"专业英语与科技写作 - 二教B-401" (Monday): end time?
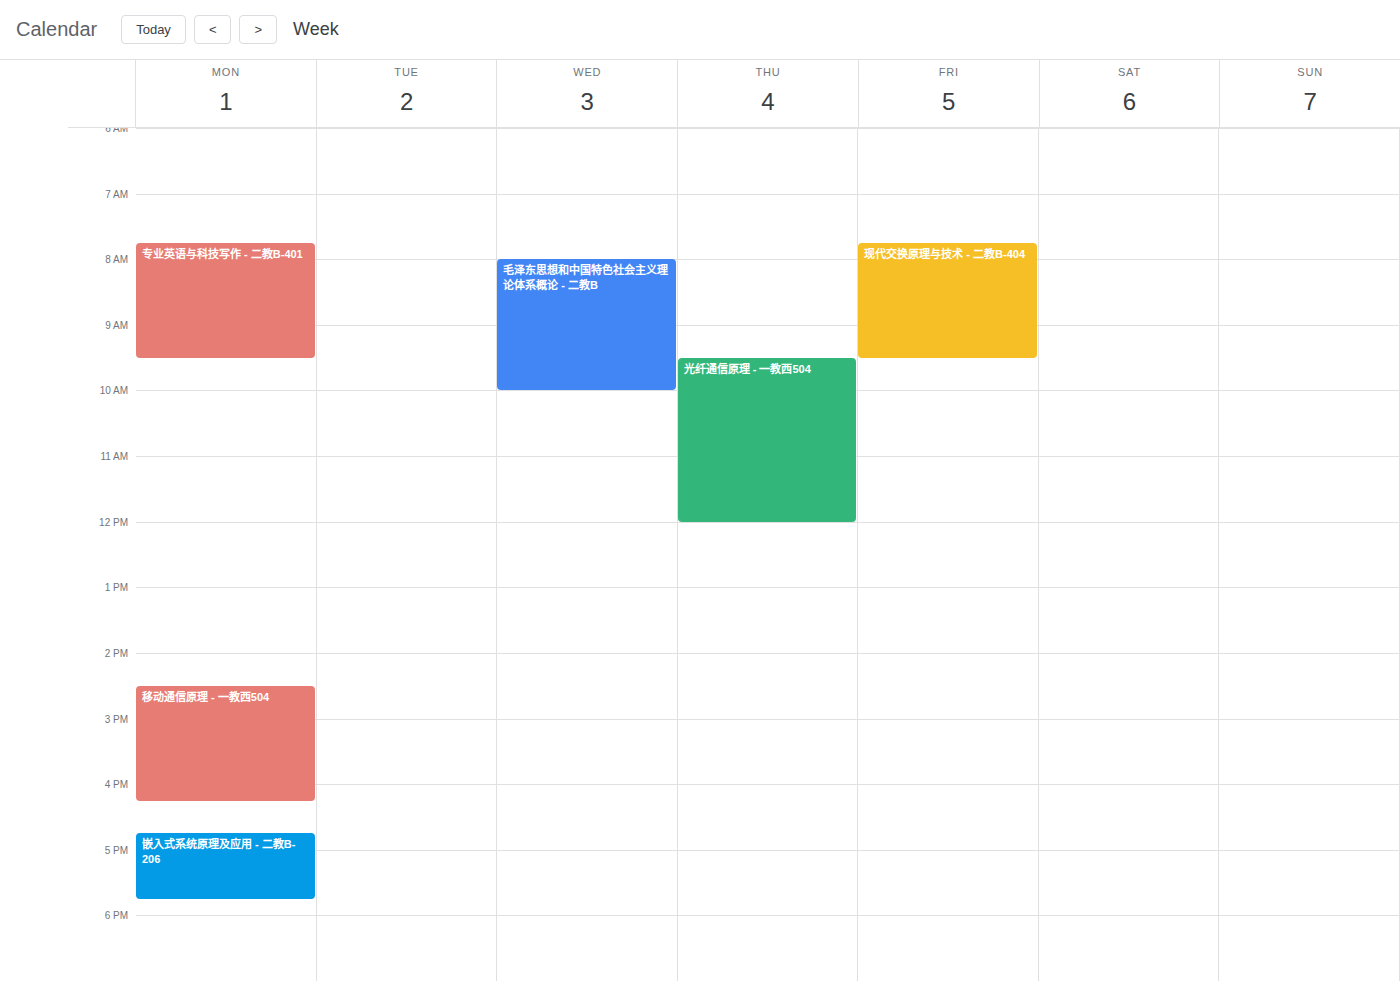
9:30 AM